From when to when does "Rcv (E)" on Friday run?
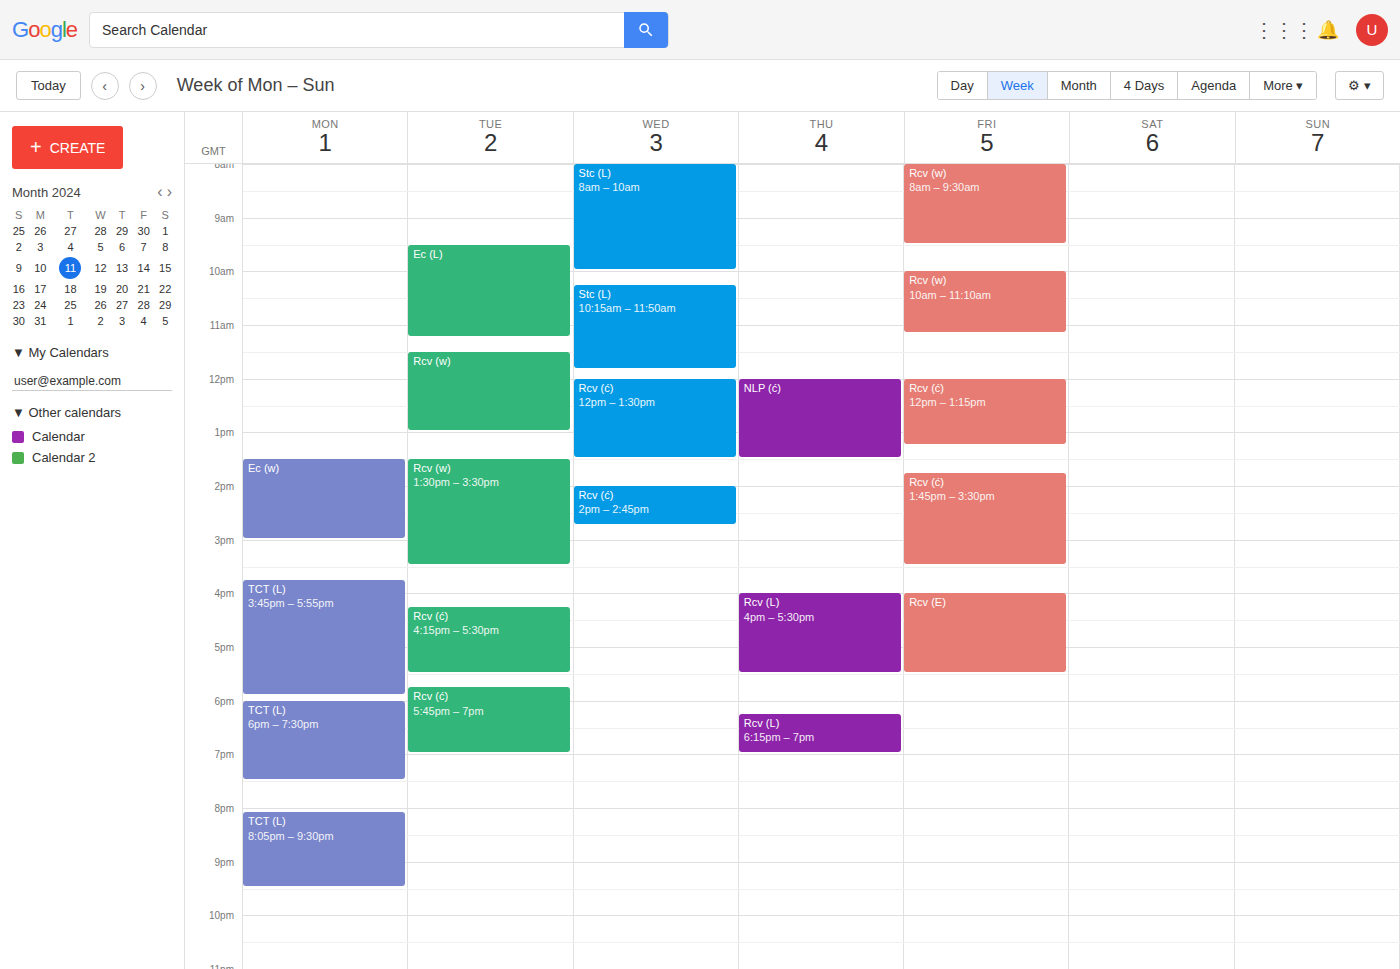
4:00 PM to 5:30 PM